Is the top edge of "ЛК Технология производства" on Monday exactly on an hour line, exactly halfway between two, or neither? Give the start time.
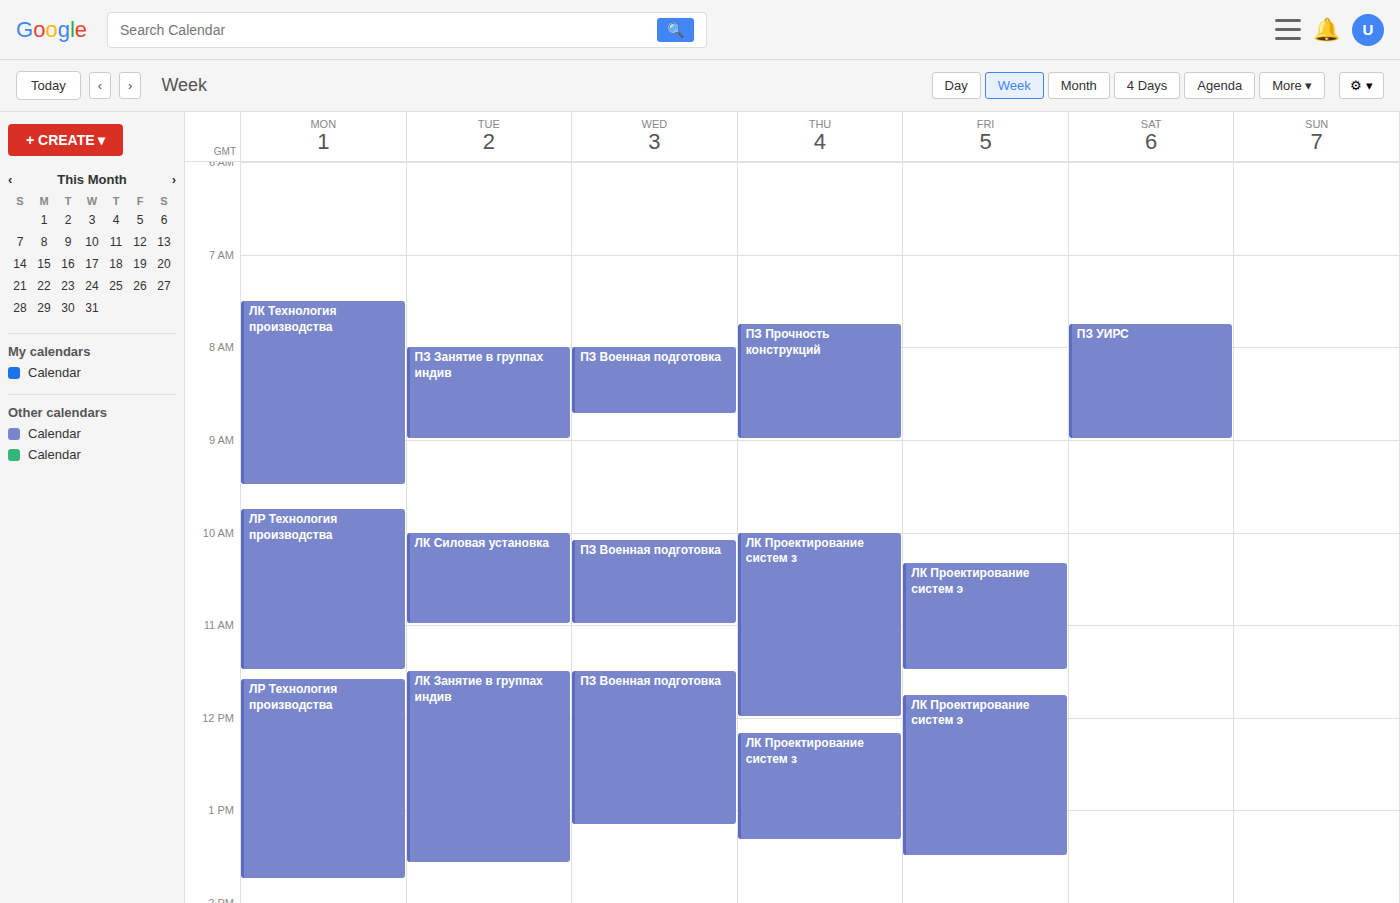
7:30 AM -- halfway between the 7 AM and 8 AM lines.